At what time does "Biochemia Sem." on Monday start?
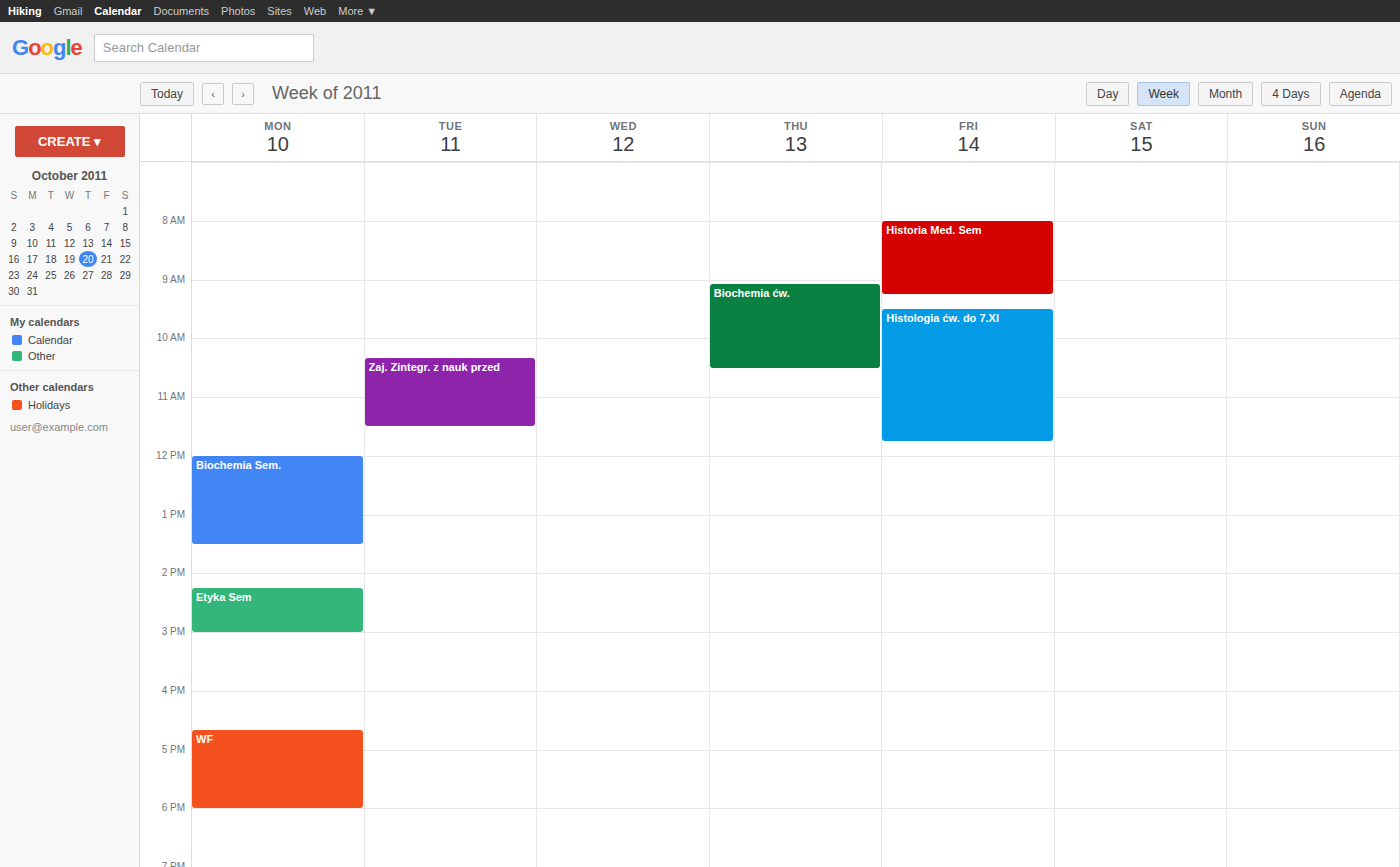
12:00 PM